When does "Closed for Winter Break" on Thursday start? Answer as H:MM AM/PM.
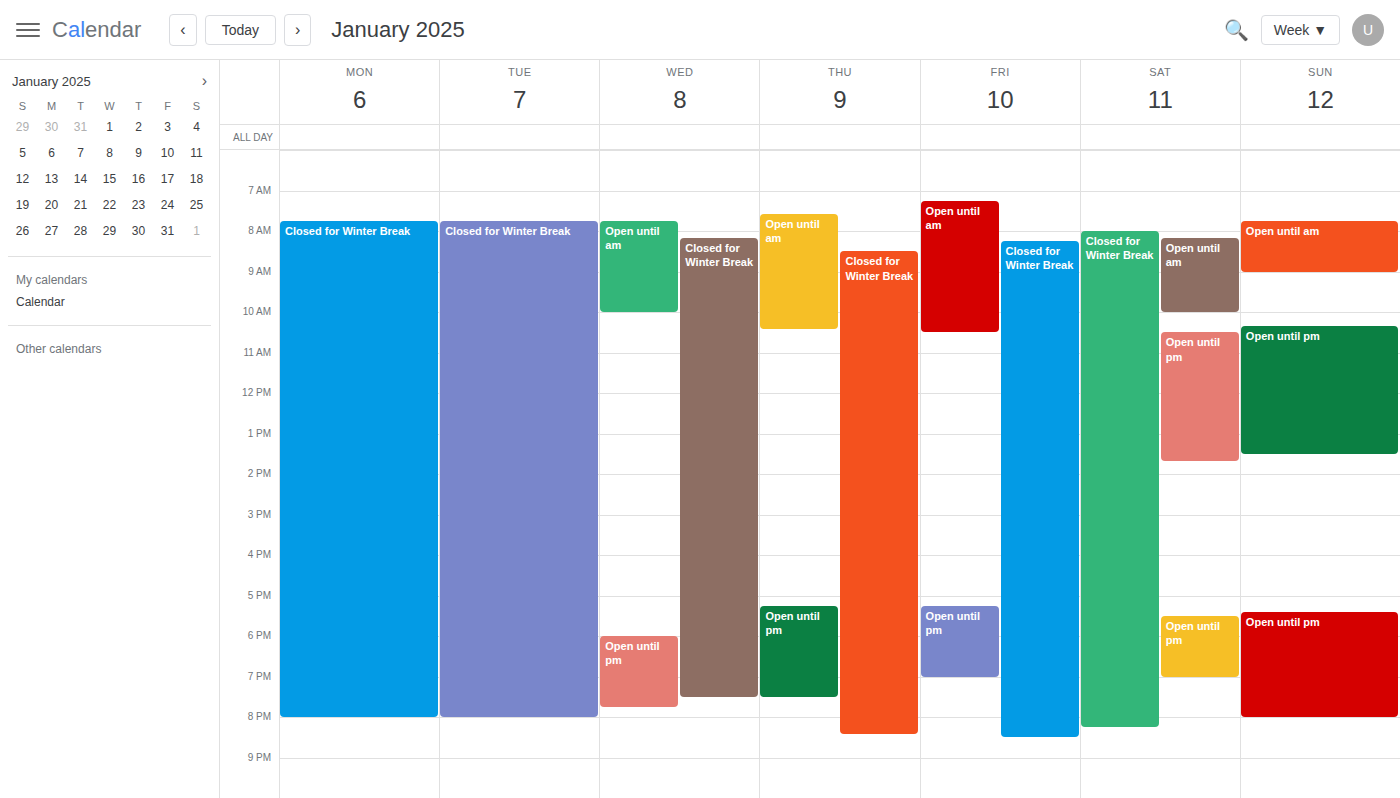
8:30 AM